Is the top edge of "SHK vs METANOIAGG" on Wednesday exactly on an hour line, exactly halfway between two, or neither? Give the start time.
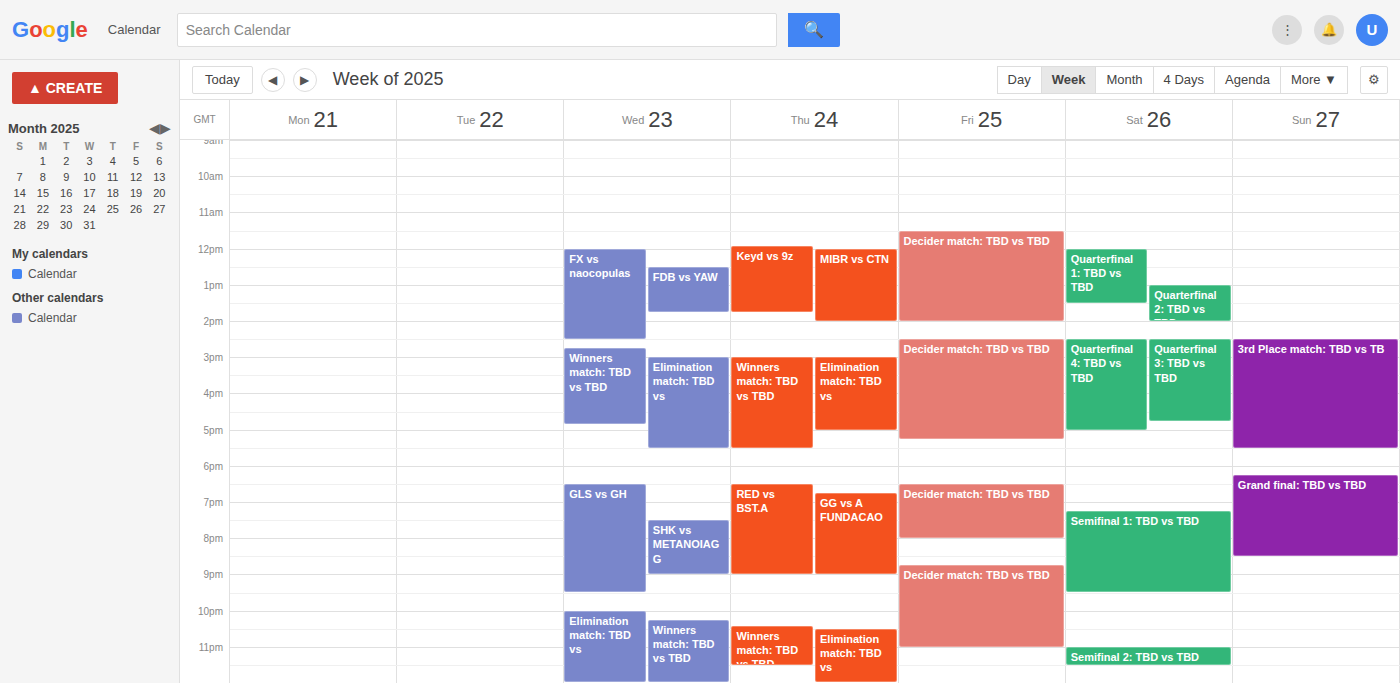
7:30 PM -- halfway between the 7 PM and 8 PM lines.